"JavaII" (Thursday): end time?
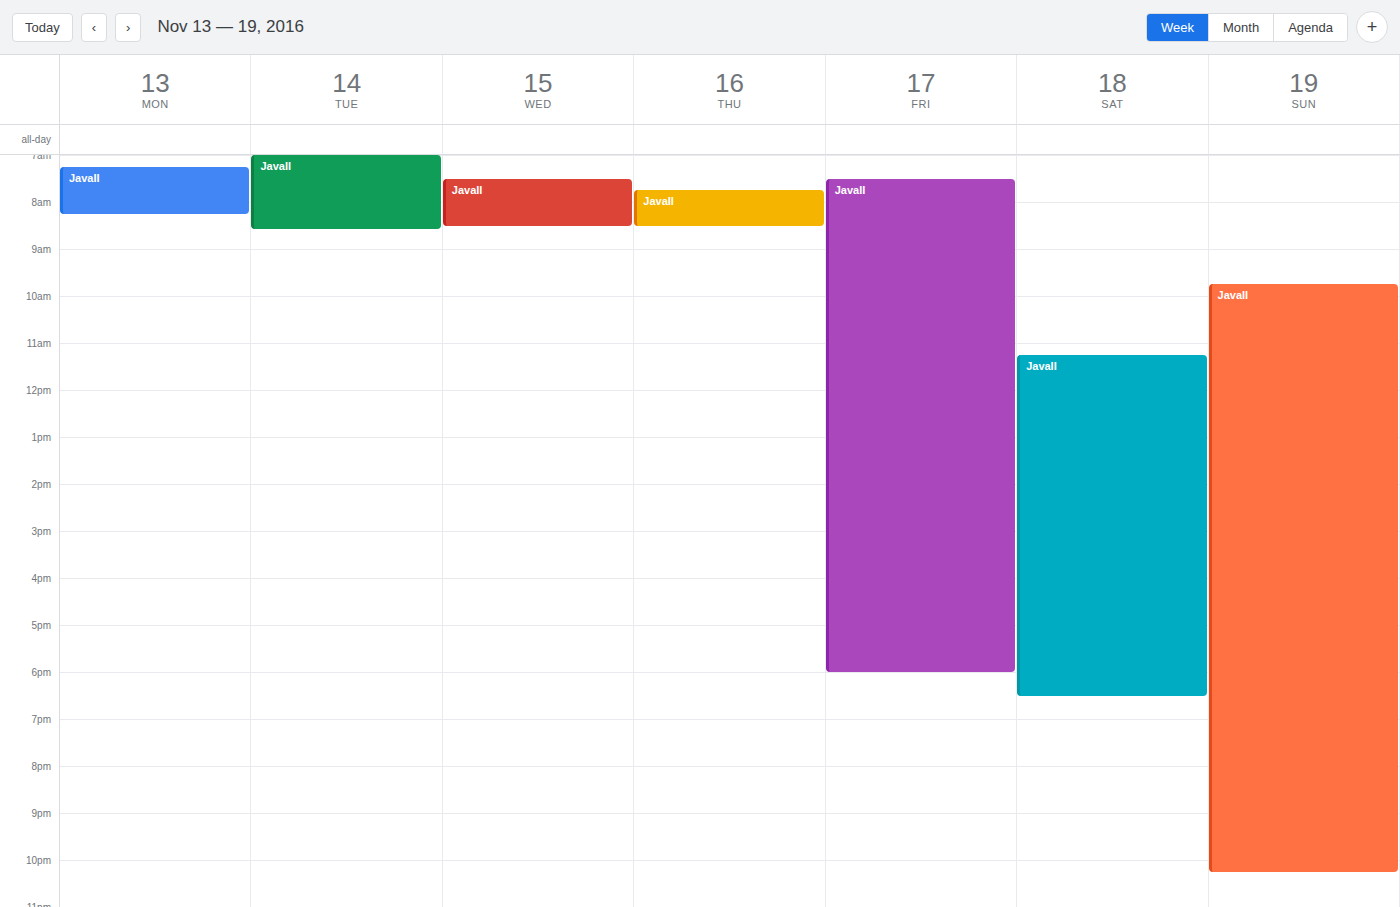
8:30 AM